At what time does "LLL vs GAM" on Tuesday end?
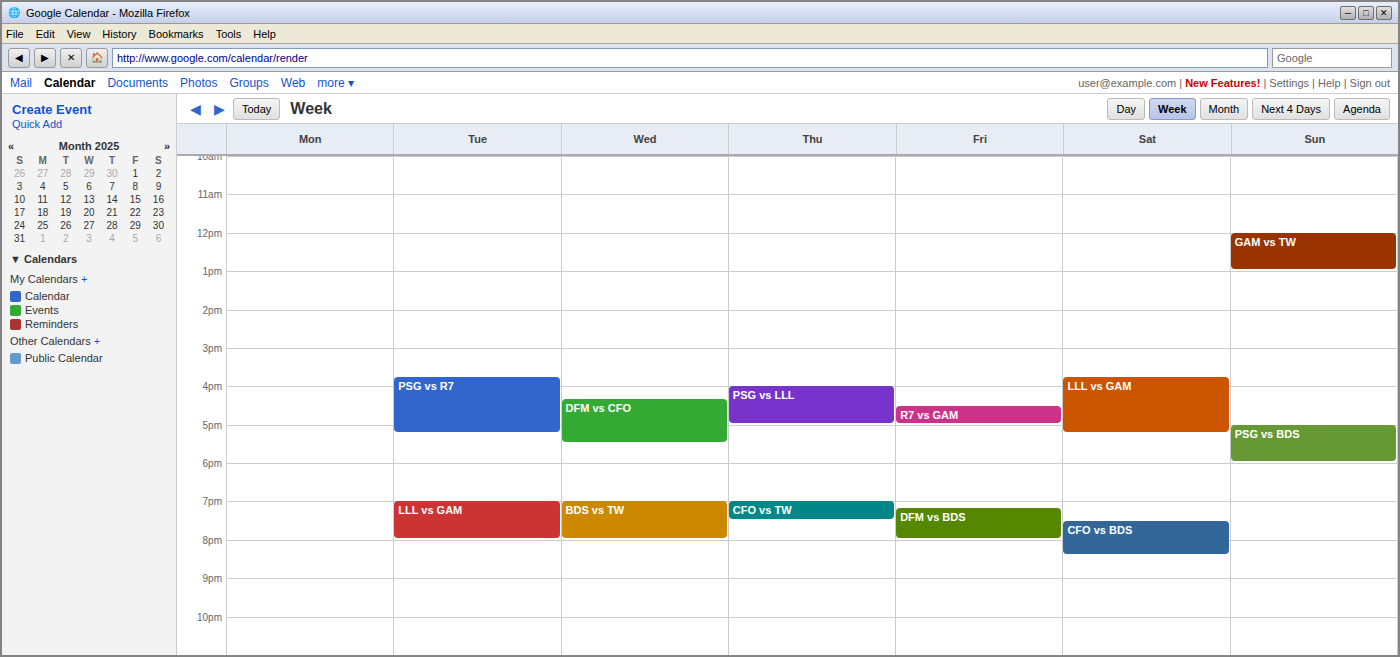
20:00